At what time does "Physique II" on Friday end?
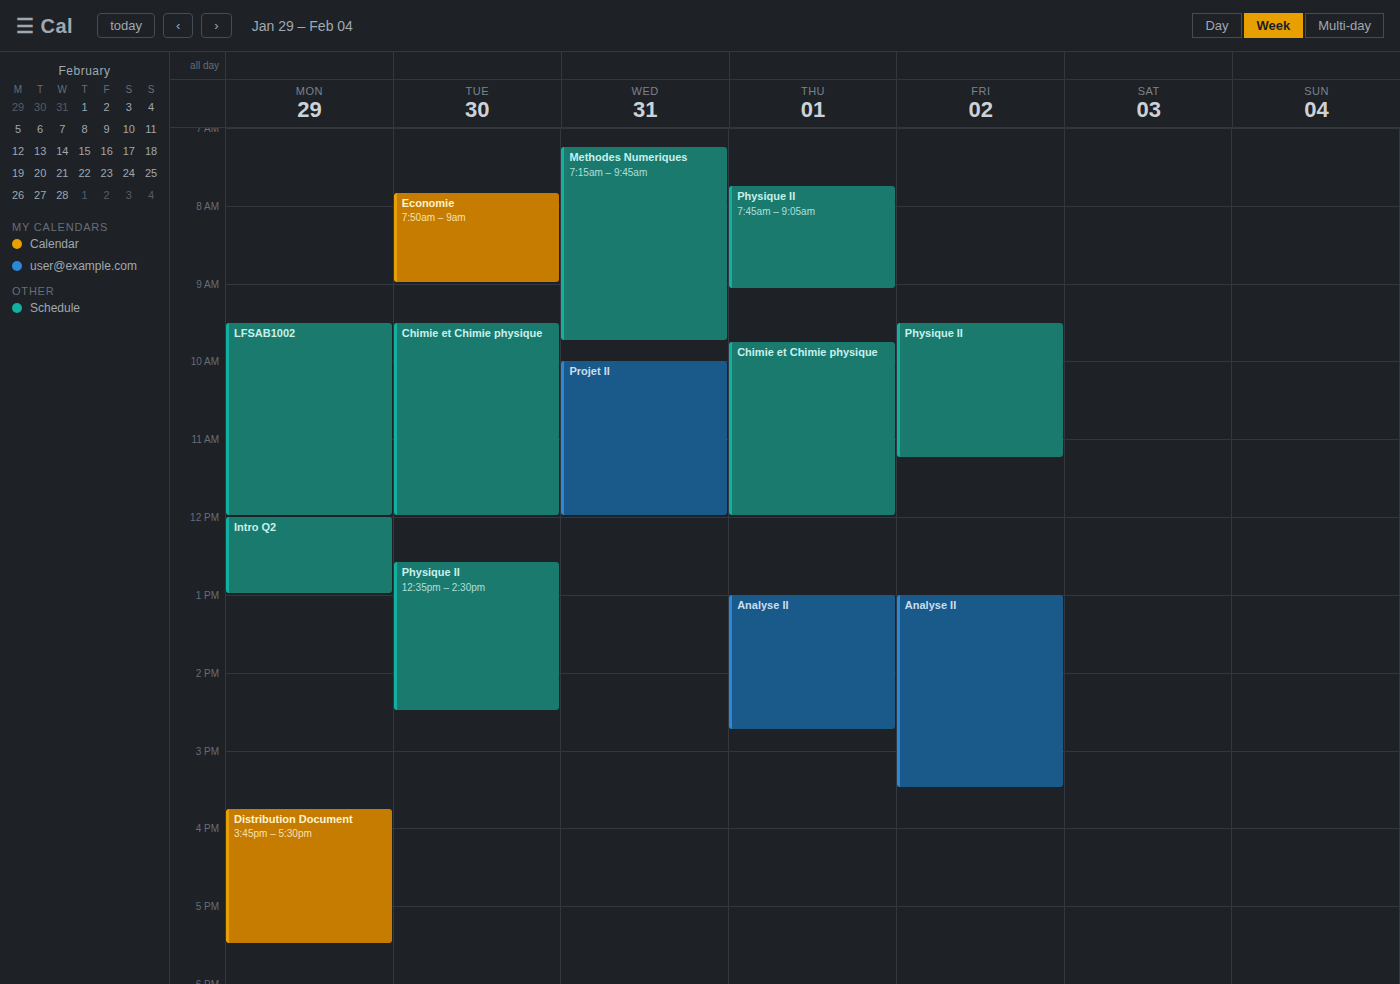
11:15 AM